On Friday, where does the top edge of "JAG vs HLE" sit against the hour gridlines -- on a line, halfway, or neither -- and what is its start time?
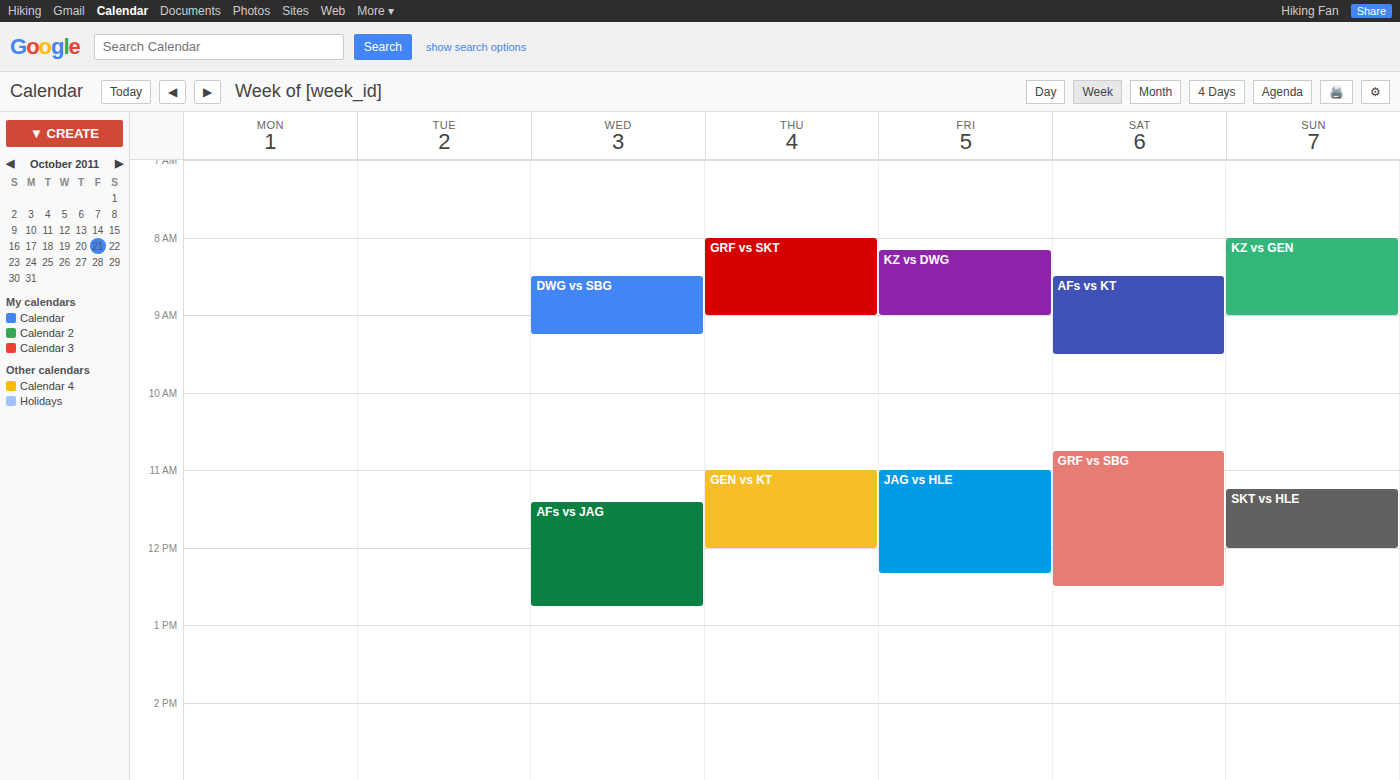
11:00 AM -- exactly on the 11 AM line.